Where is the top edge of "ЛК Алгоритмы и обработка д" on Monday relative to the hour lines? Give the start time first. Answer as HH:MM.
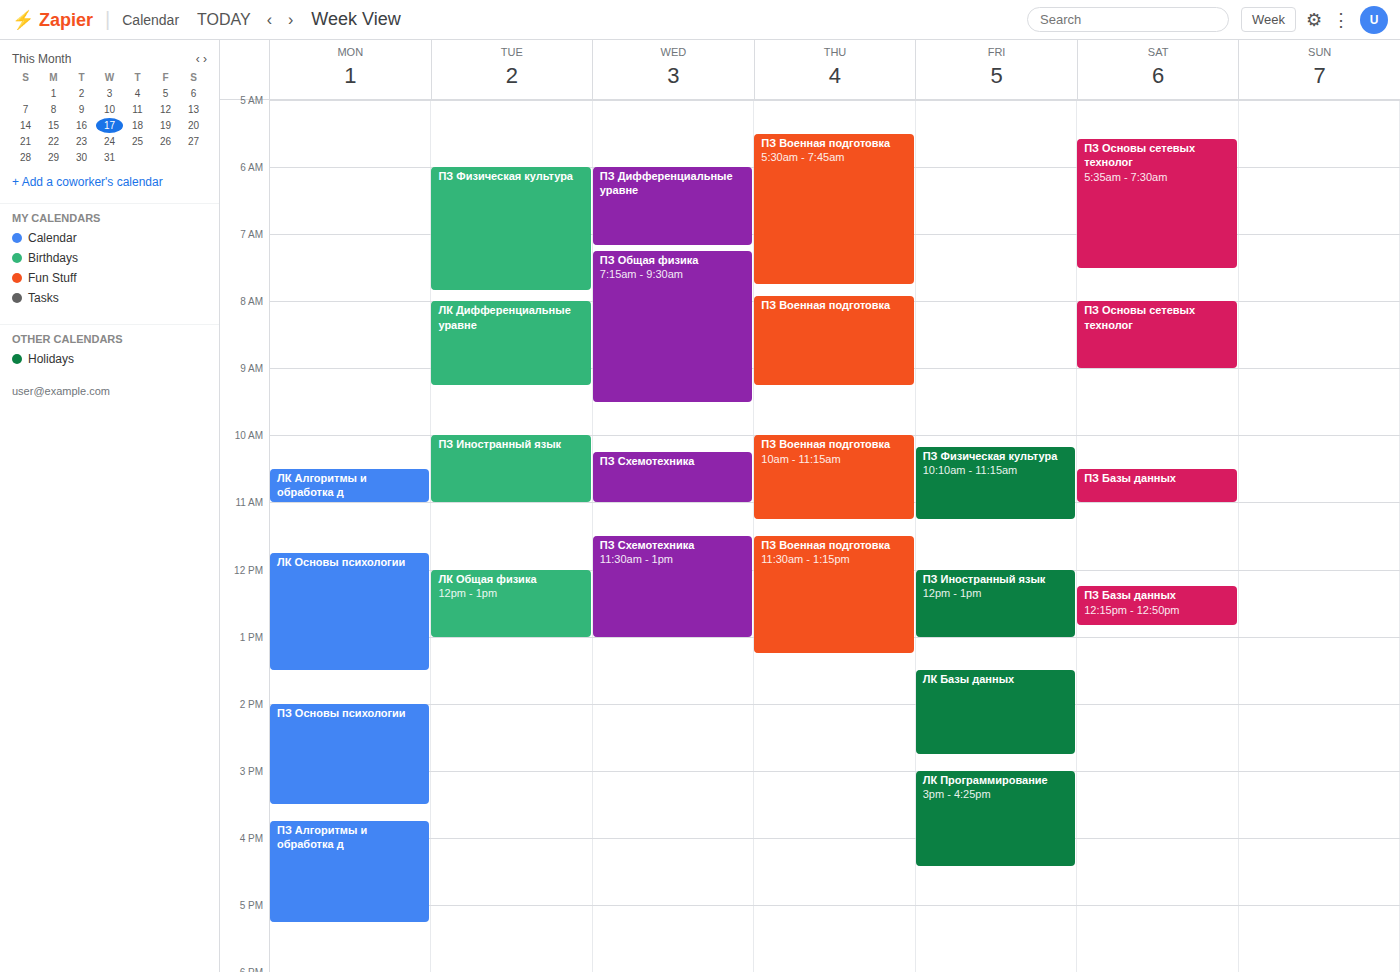
10:30 -- halfway between the 10:00 and 11:00 lines.